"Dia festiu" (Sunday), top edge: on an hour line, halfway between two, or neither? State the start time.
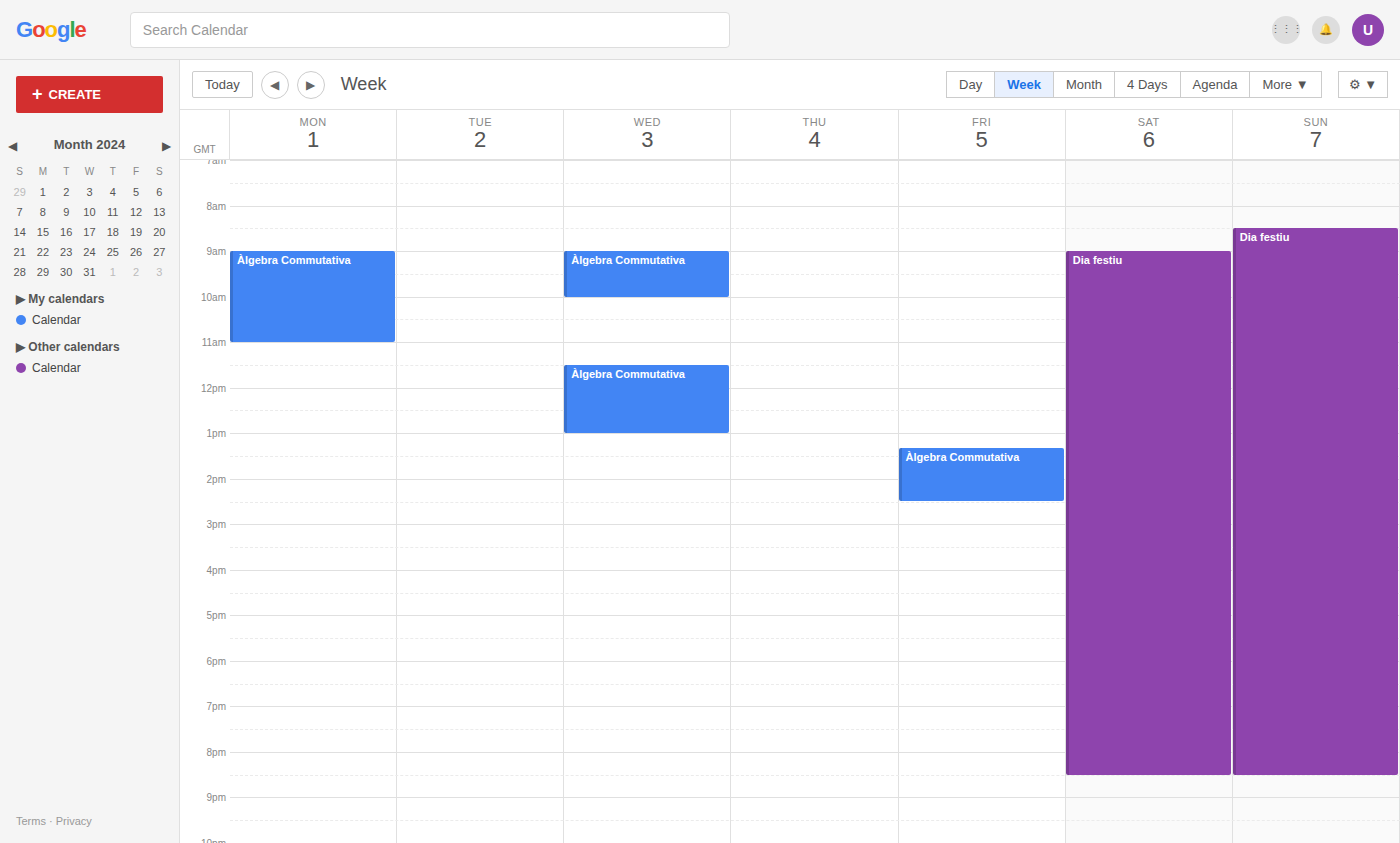
8:30 AM -- halfway between the 8 AM and 9 AM lines.